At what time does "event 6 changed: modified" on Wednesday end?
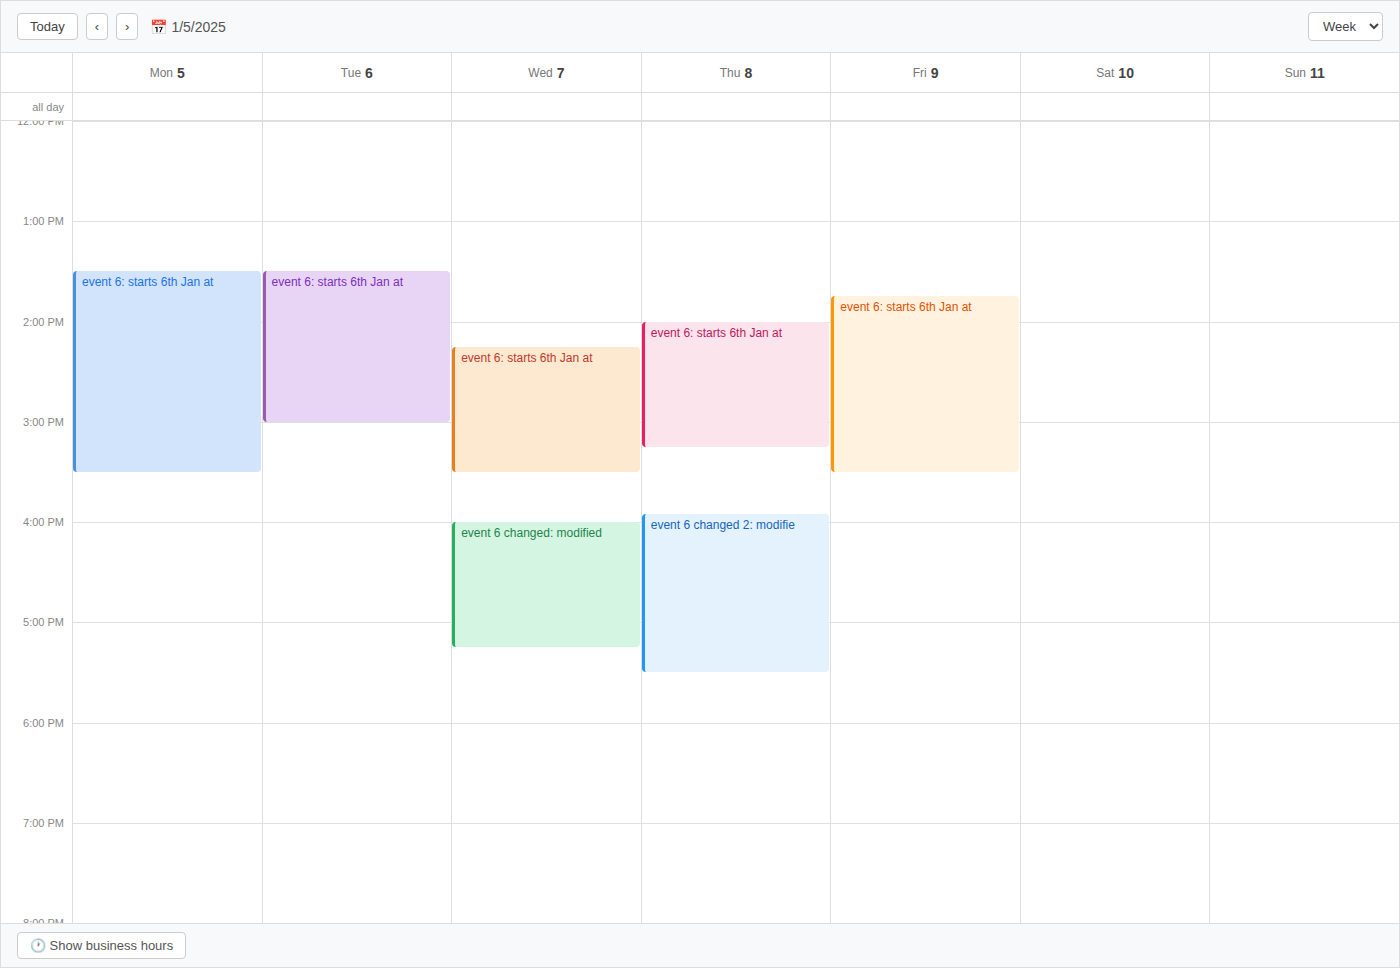
17:15